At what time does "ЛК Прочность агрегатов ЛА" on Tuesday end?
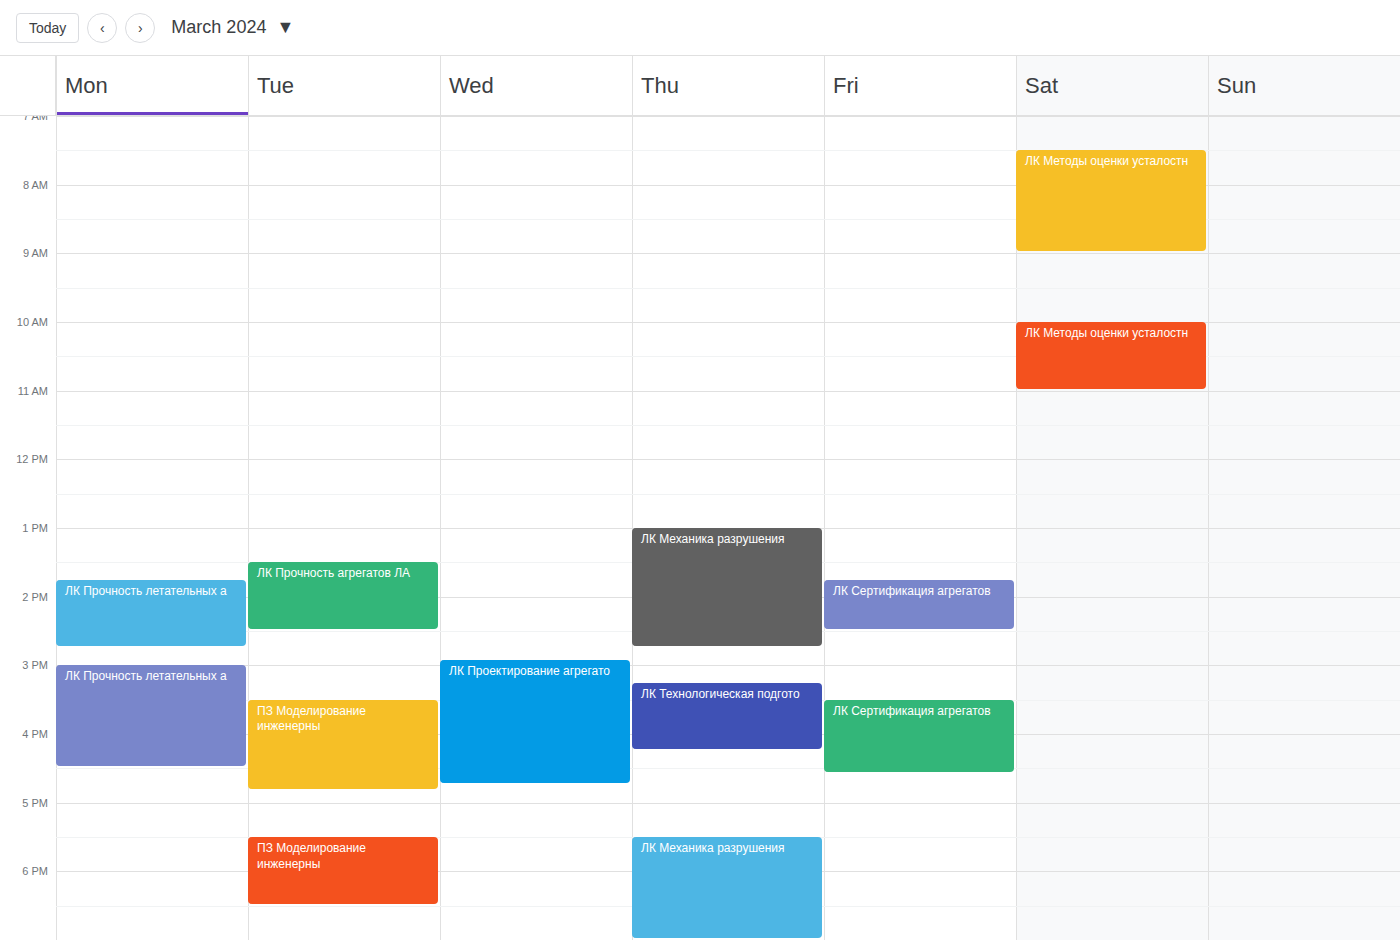
2:30 PM